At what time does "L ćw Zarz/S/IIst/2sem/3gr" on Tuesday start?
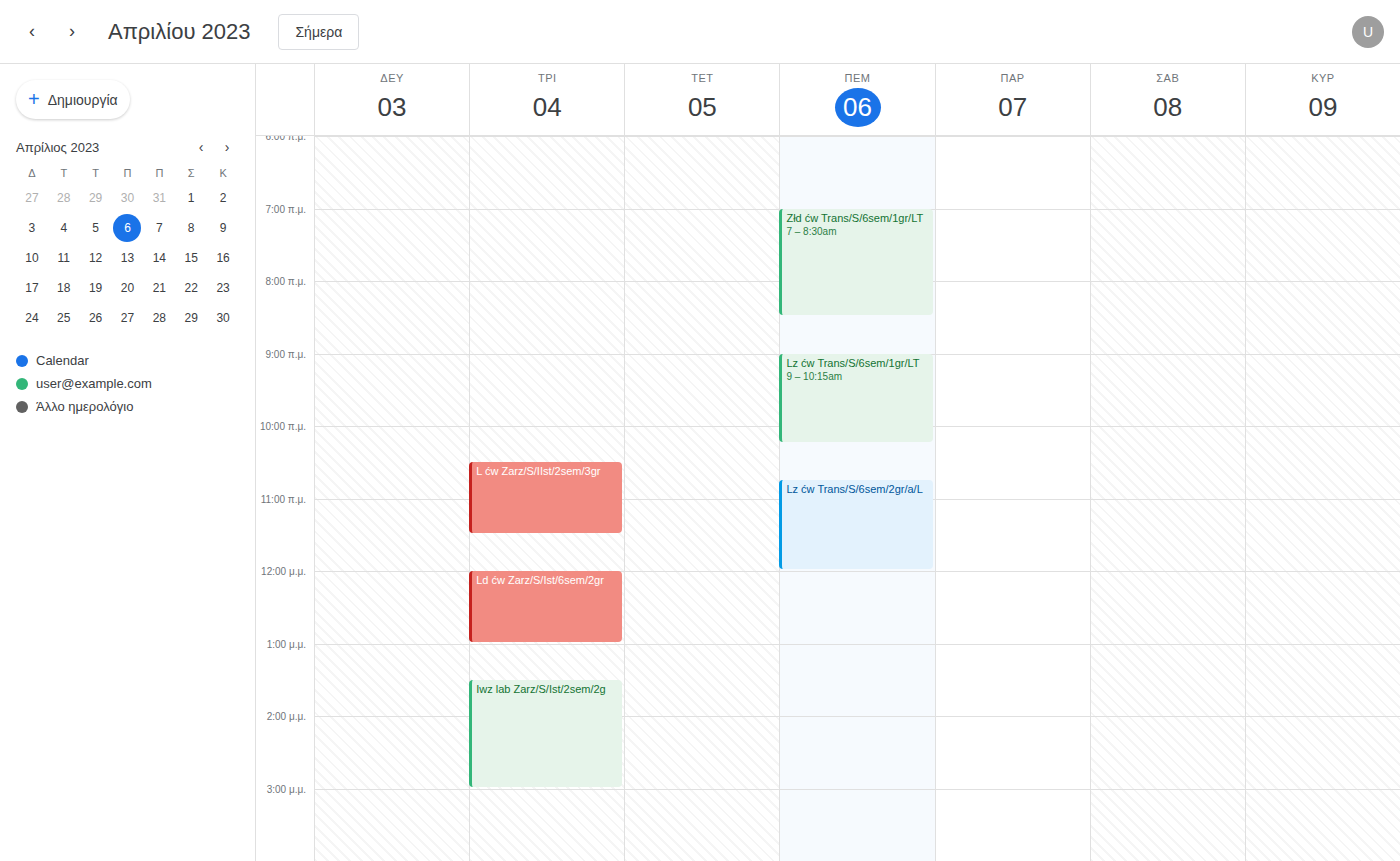
10:30 AM